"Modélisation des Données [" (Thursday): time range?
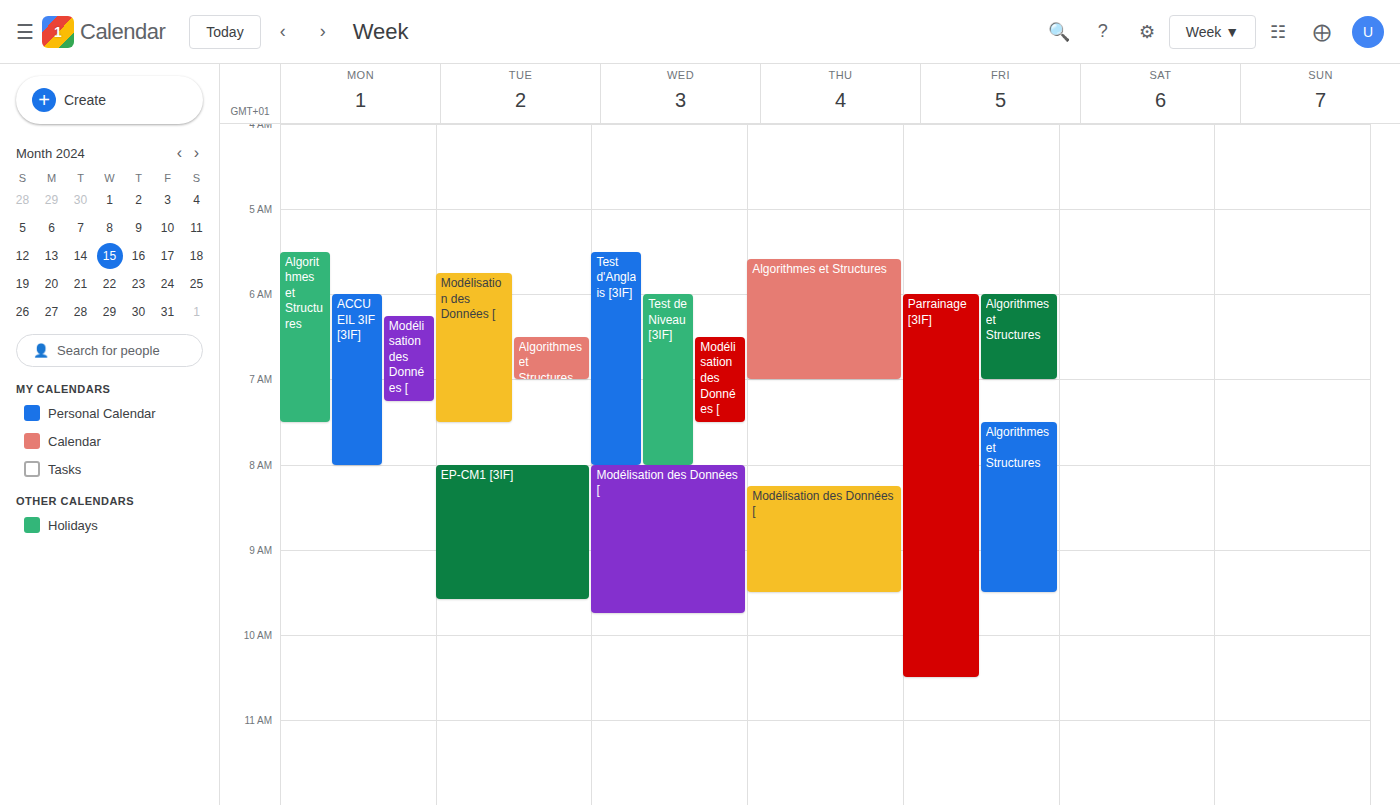
08:15 to 09:30